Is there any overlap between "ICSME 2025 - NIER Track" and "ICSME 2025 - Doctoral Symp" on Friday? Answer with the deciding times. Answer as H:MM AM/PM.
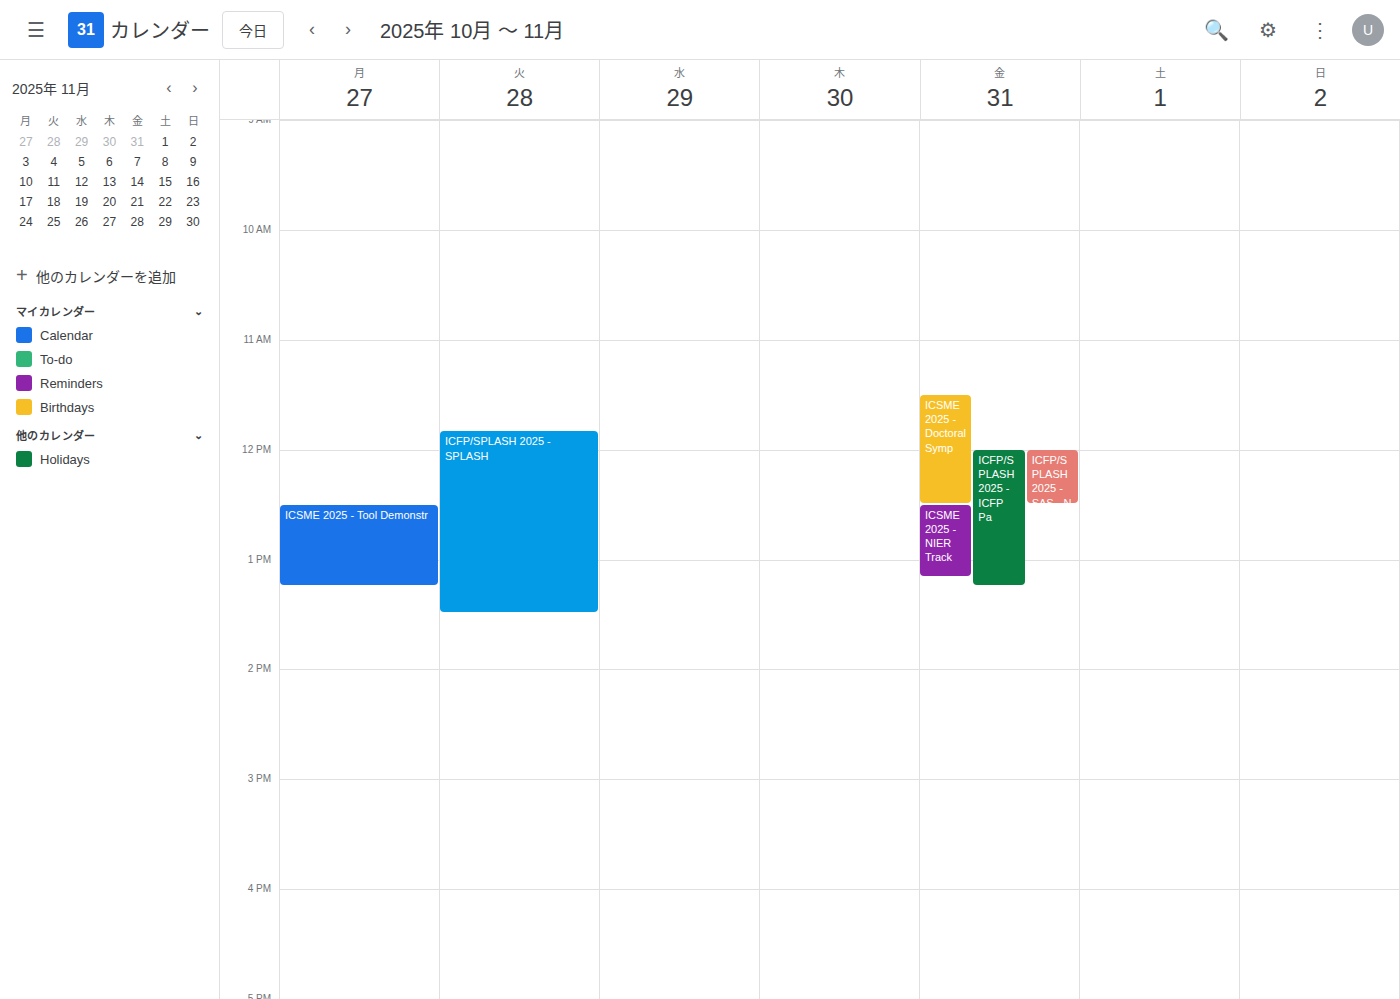
"ICSME 2025 - Doctoral Symp" ends at 12:30 PM, exactly when "ICSME 2025 - NIER Track" starts -- they touch but do not overlap.